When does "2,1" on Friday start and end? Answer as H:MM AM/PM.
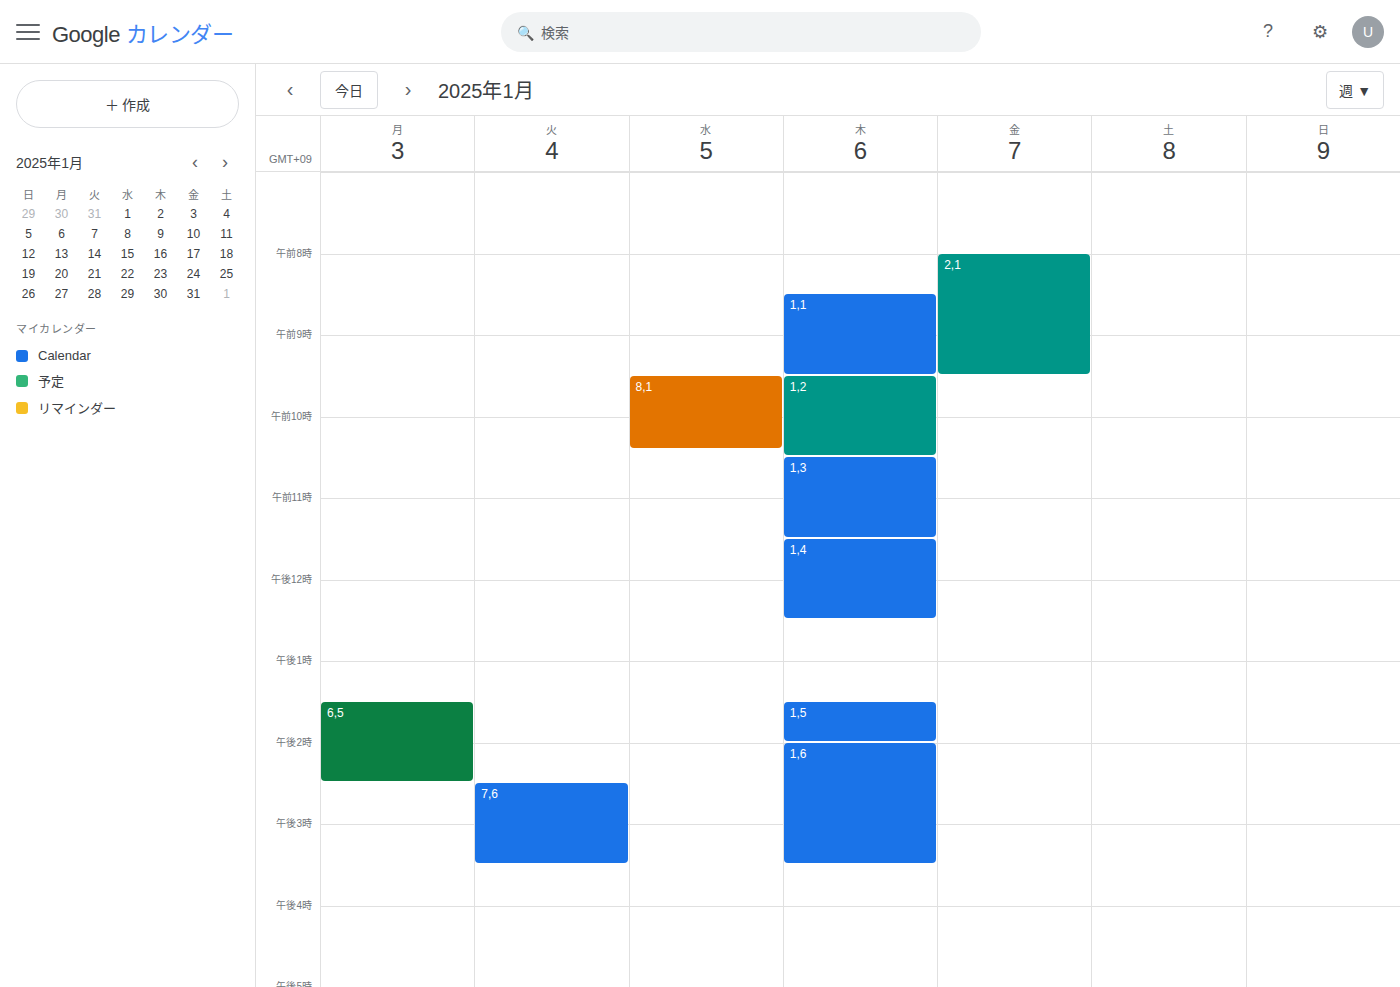
8:00 AM to 9:30 AM